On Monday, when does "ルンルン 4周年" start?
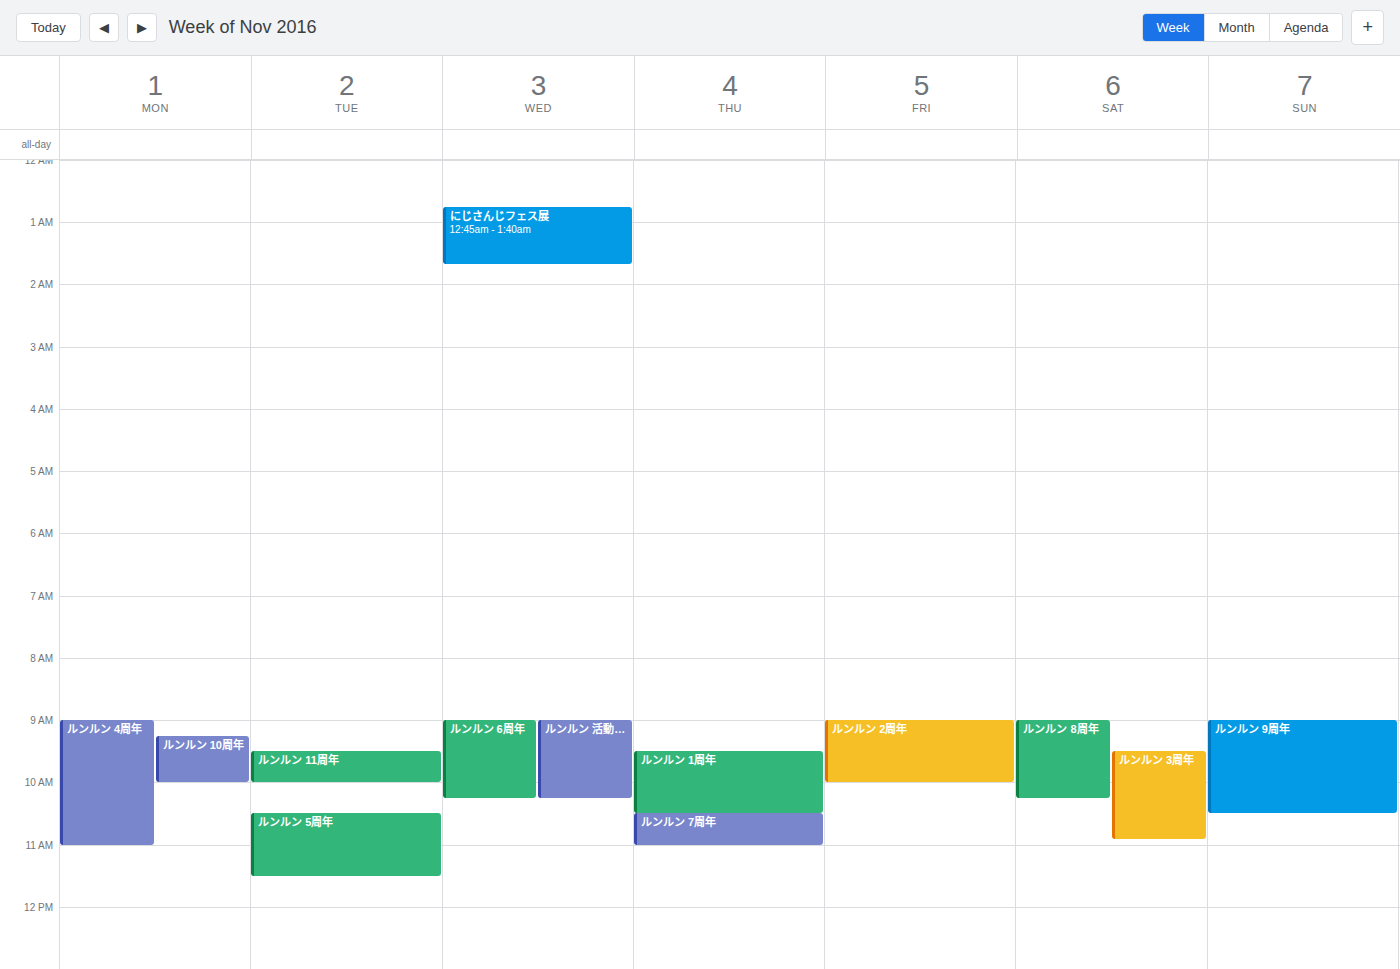
9:00 AM